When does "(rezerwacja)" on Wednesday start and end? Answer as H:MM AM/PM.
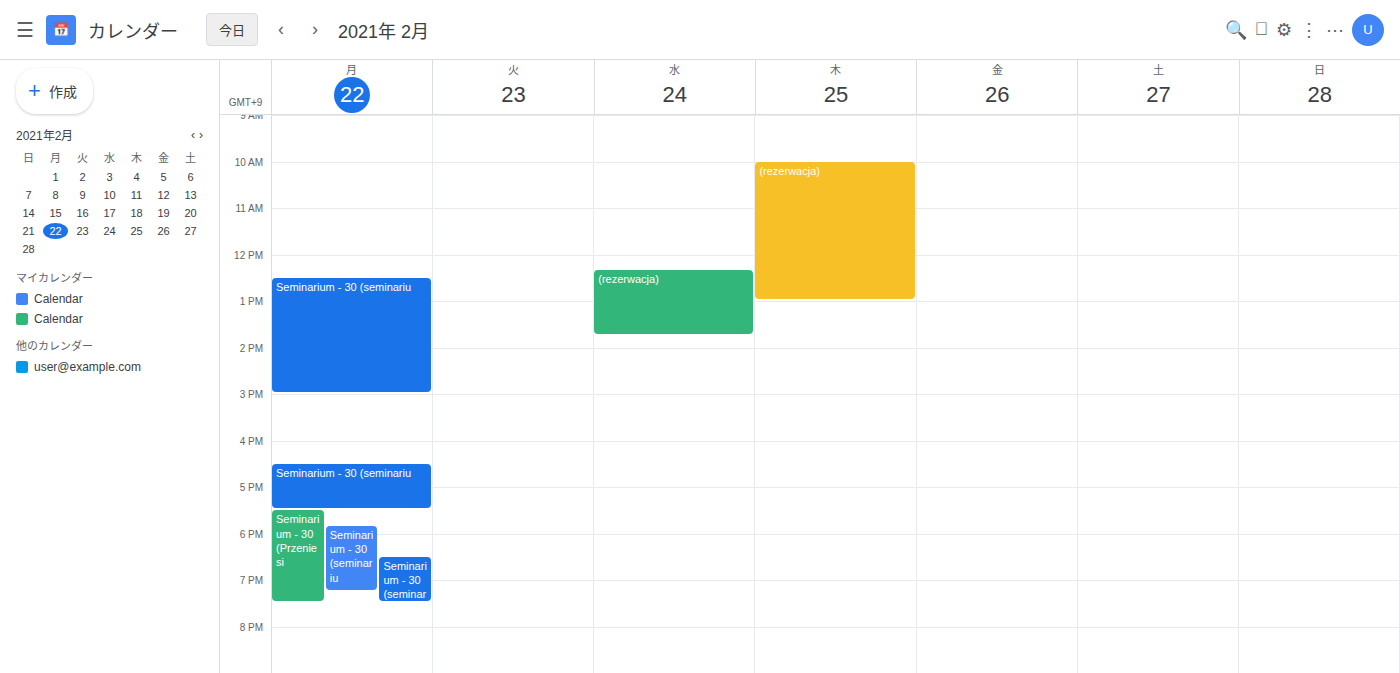
12:20 PM to 1:45 PM